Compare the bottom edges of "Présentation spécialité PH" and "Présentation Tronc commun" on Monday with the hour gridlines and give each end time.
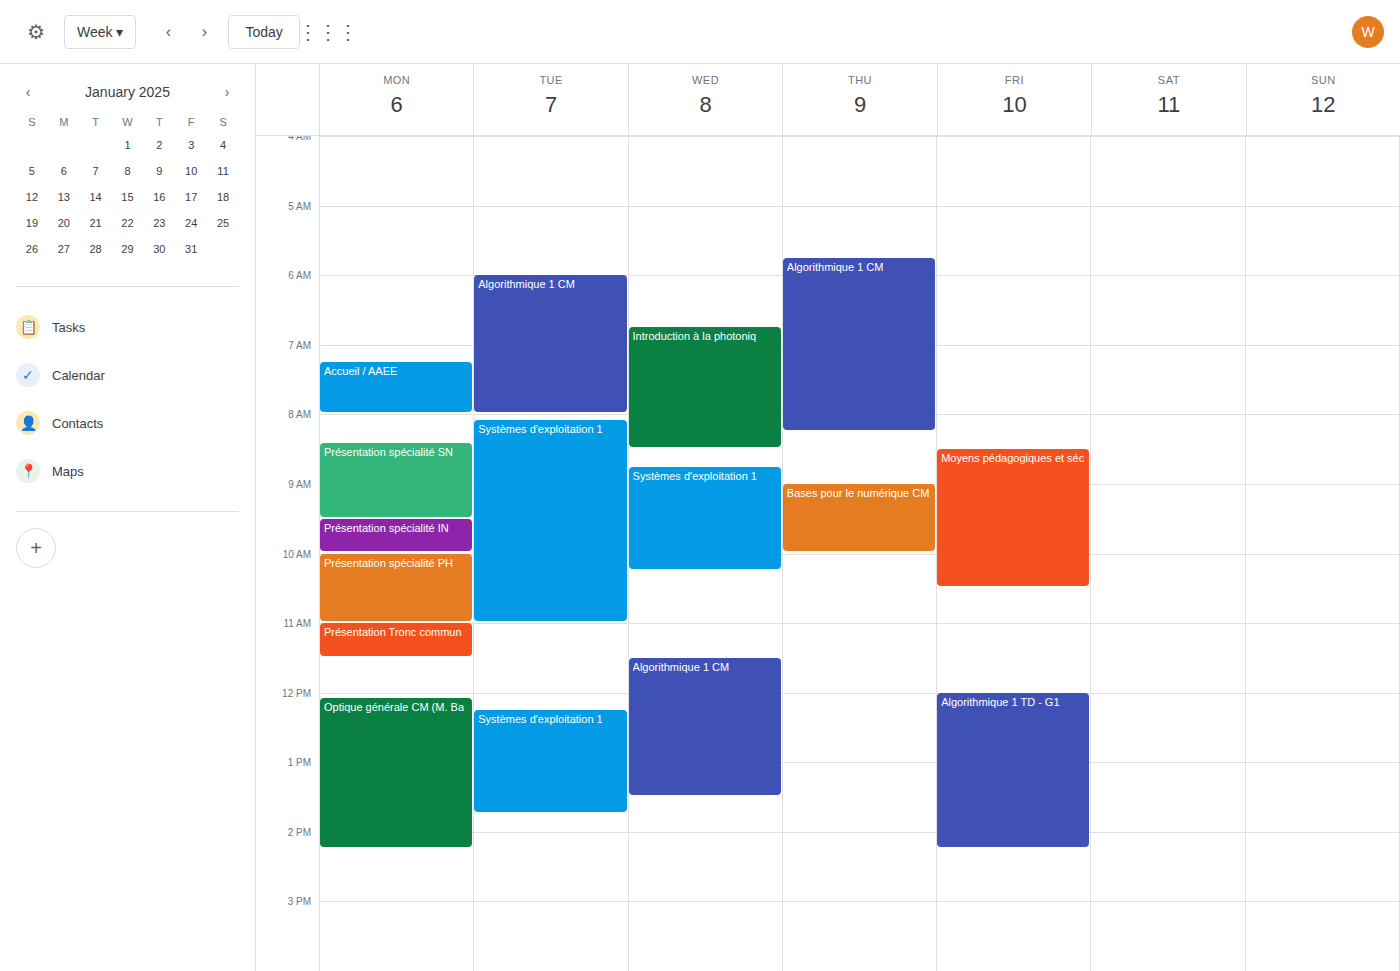
"Présentation spécialité PH": 11:00 AM, exactly on the 11 AM line. "Présentation Tronc commun": 11:30 AM, halfway between the 11 AM and 12 PM lines.